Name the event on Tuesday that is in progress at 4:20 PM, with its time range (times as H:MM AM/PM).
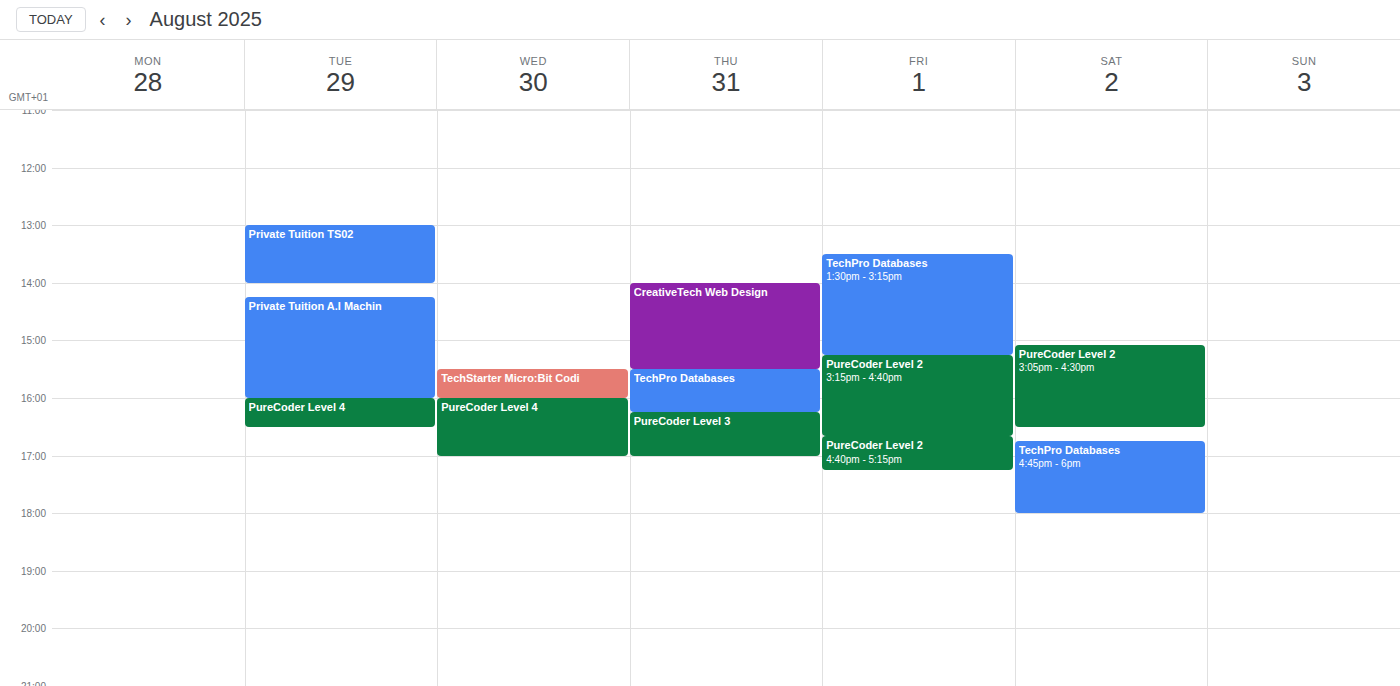
"PureCoder Level 4", 4:00 PM to 4:30 PM